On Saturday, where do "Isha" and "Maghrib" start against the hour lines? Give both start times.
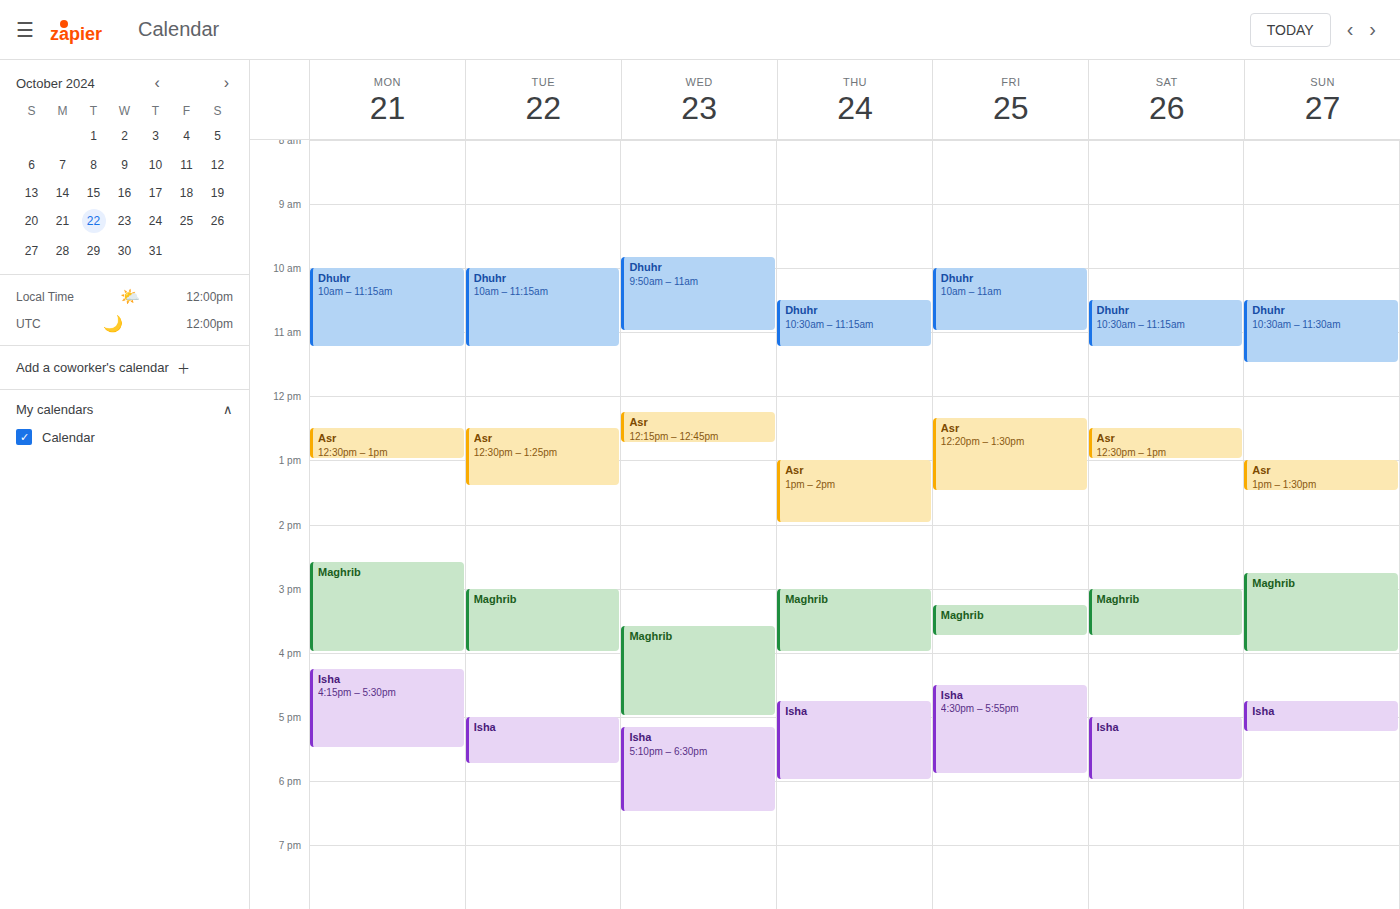
"Isha": 17:00, exactly on the 17:00 line. "Maghrib": 15:00, exactly on the 15:00 line.